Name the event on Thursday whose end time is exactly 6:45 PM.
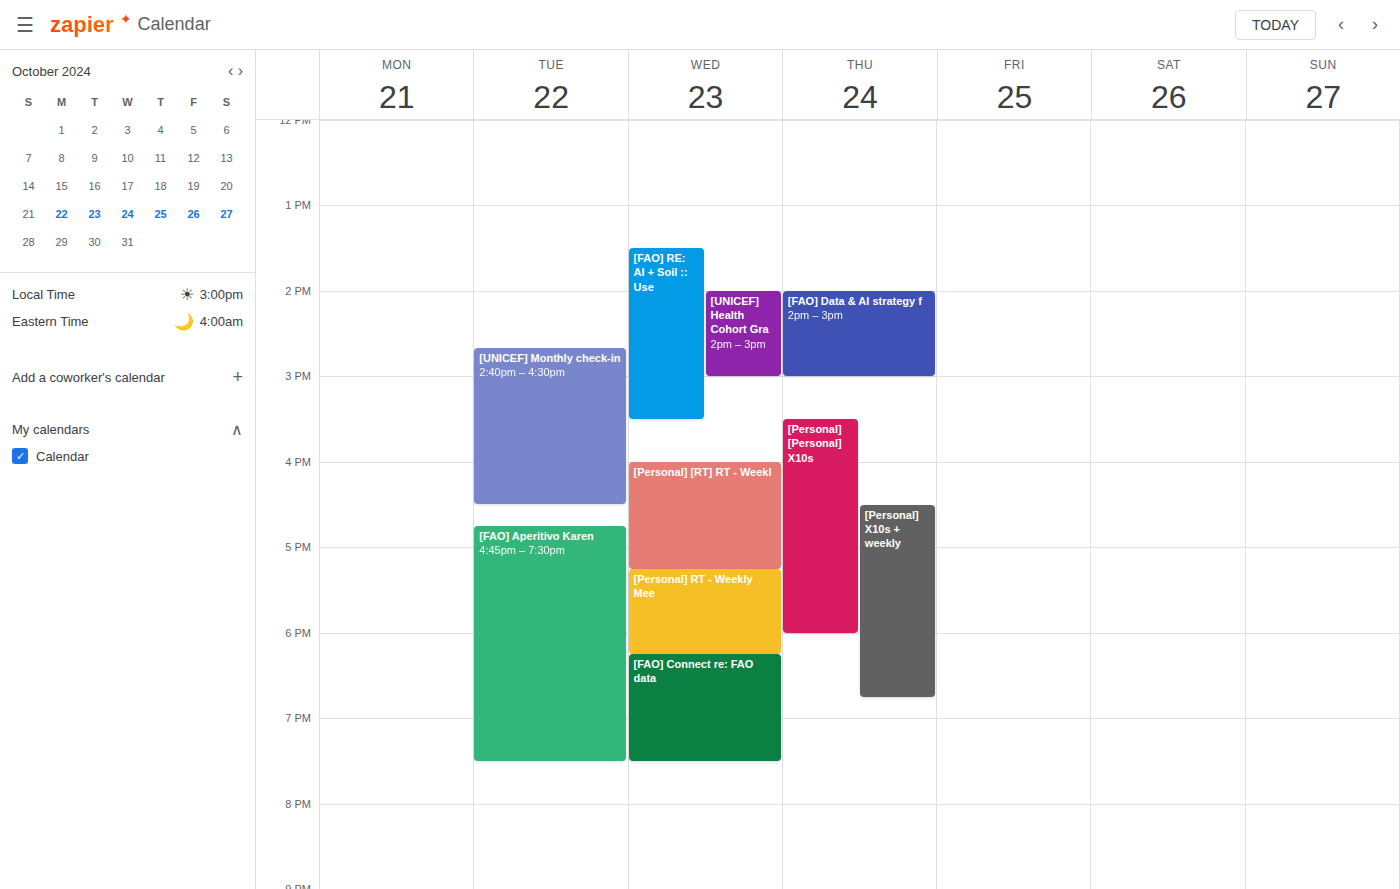
"[Personal] X10s + weekly"